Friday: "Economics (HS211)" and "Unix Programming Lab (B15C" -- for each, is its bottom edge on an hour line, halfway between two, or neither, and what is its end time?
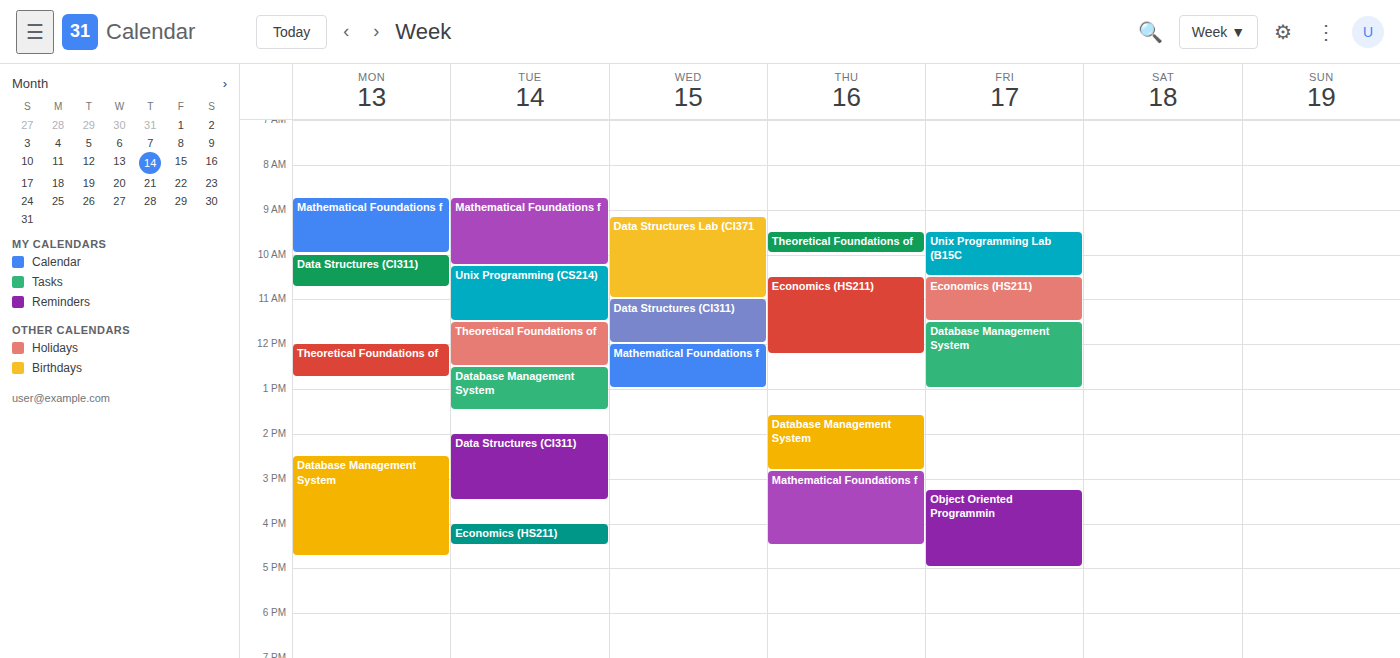
"Economics (HS211)": 11:30 AM, halfway between the 11 AM and 12 PM lines. "Unix Programming Lab (B15C": 10:30 AM, halfway between the 10 AM and 11 AM lines.